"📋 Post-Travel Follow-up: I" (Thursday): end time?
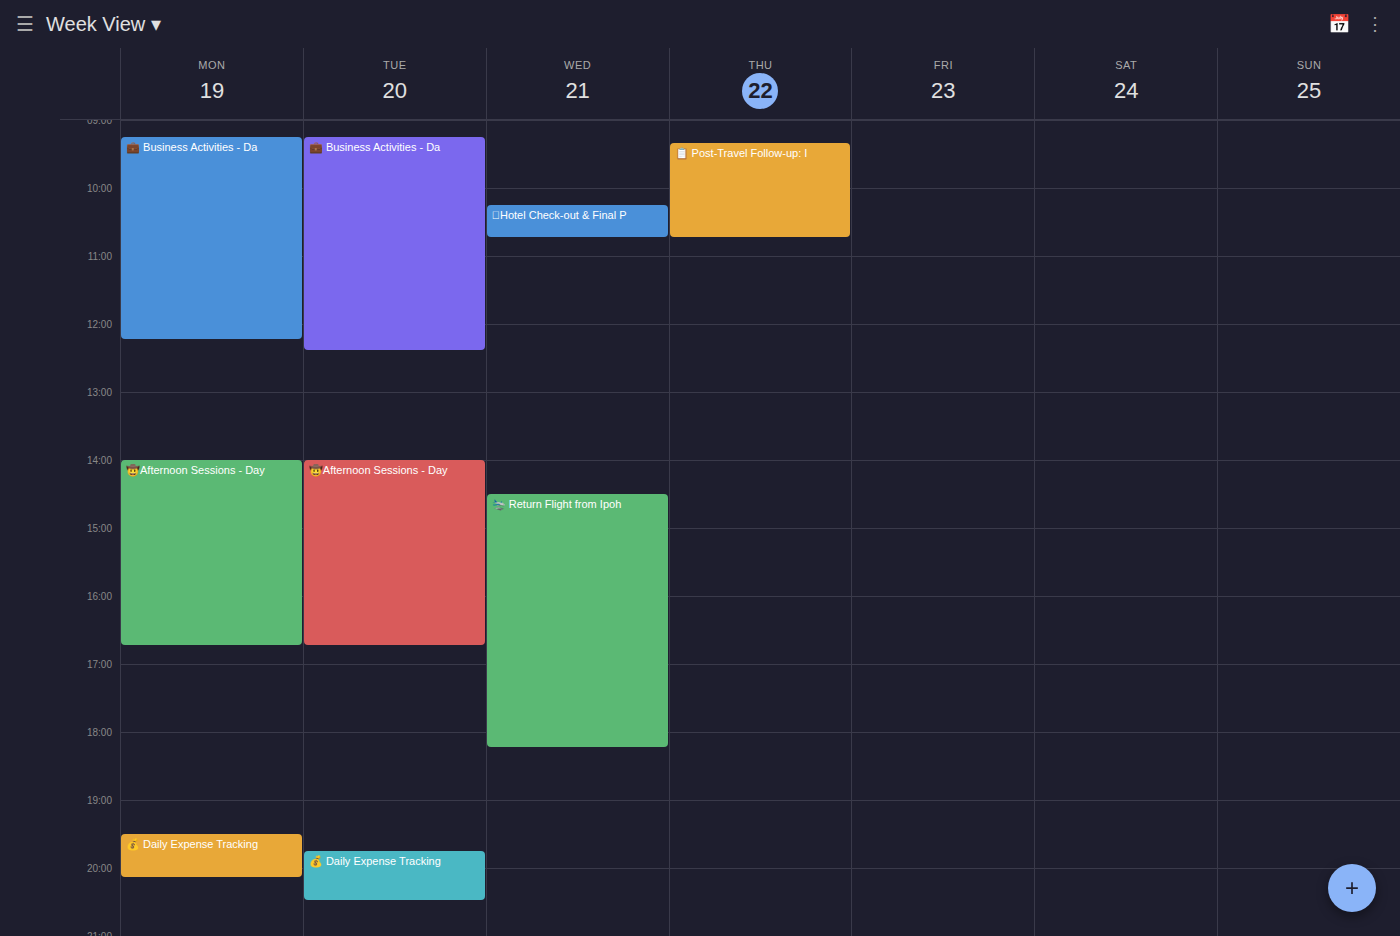
10:45 AM